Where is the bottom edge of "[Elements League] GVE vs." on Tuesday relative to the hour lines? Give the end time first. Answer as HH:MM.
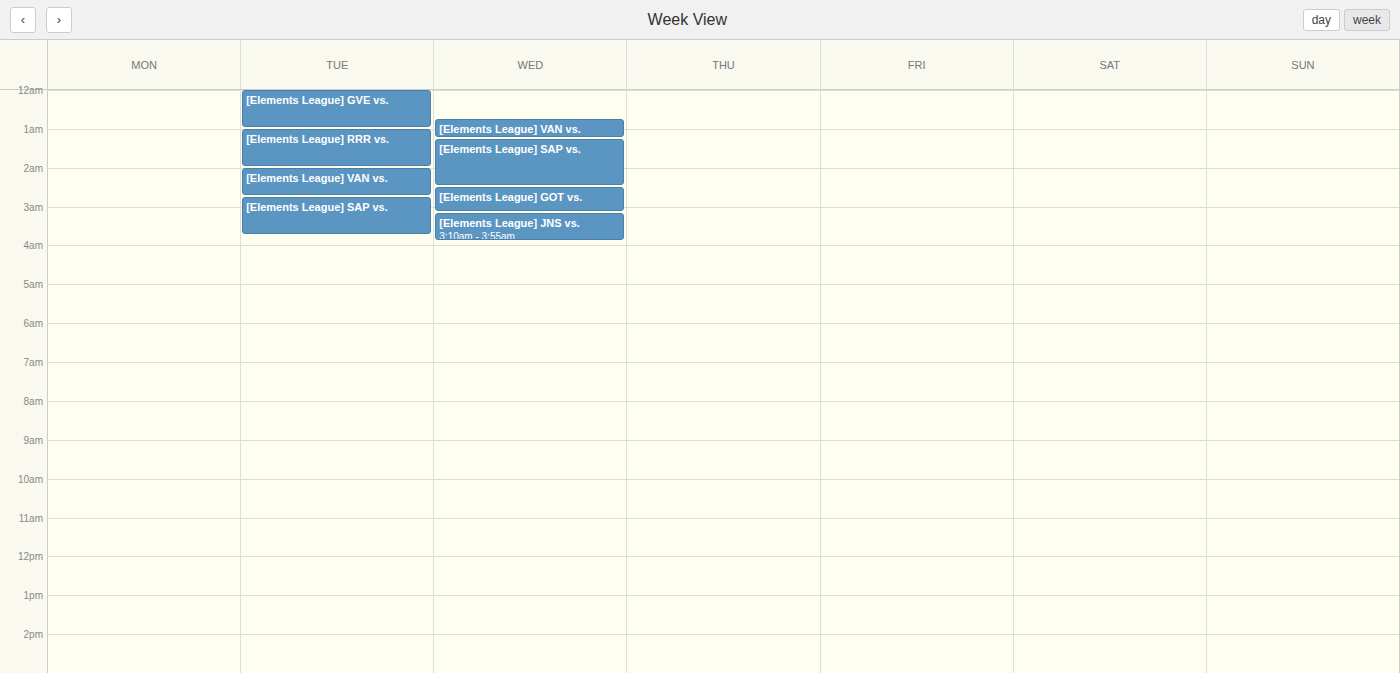
01:00 -- exactly on the 01:00 line.